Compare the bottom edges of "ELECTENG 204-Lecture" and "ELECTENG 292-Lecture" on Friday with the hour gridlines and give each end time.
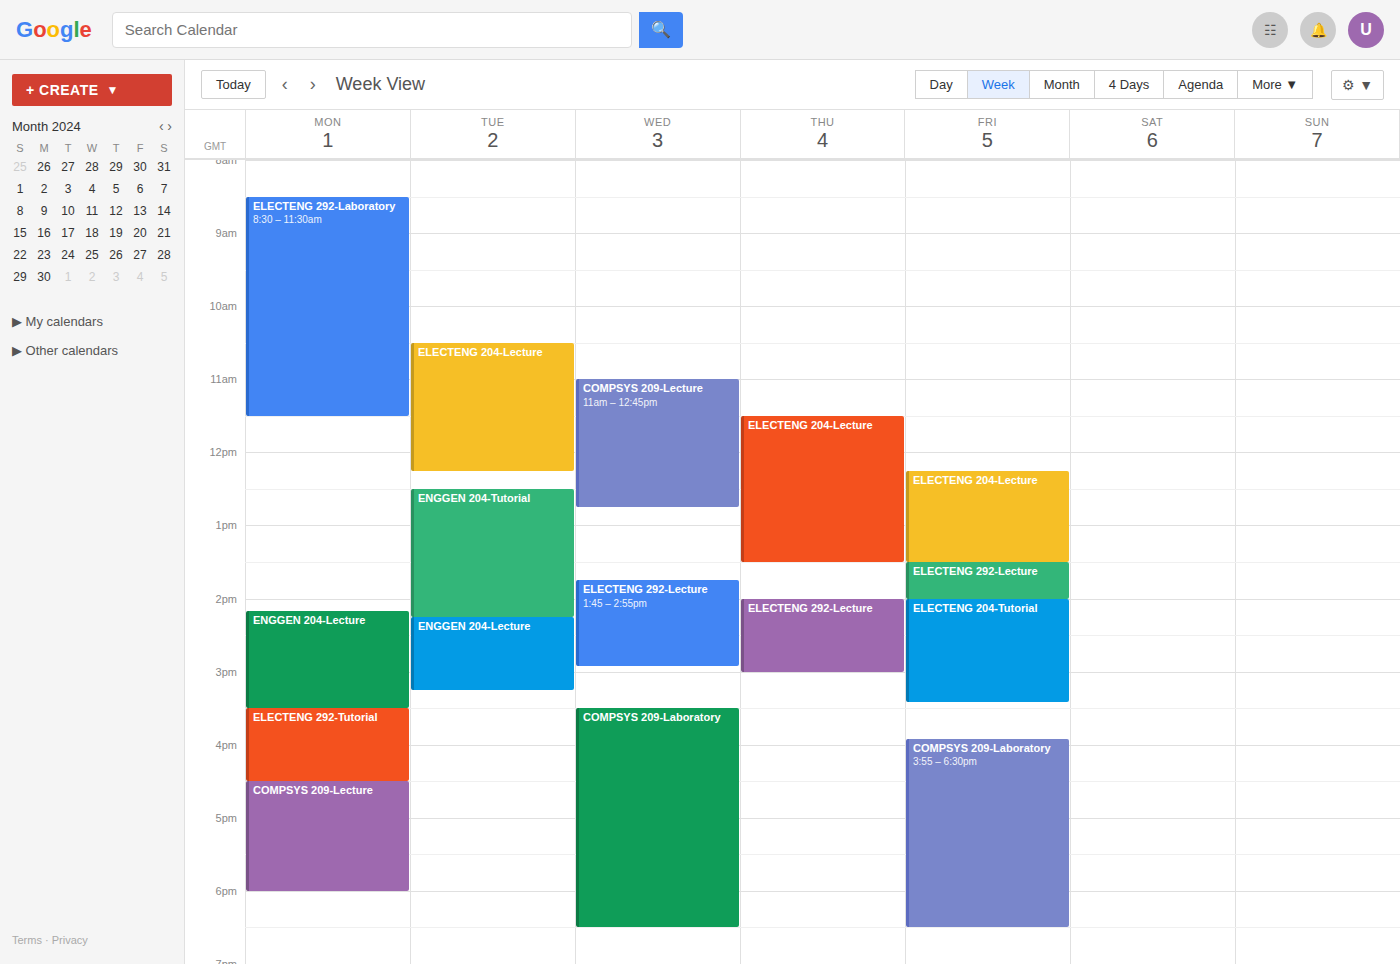
"ELECTENG 204-Lecture": 1:30 PM, halfway between the 1 PM and 2 PM lines. "ELECTENG 292-Lecture": 2:00 PM, exactly on the 2 PM line.